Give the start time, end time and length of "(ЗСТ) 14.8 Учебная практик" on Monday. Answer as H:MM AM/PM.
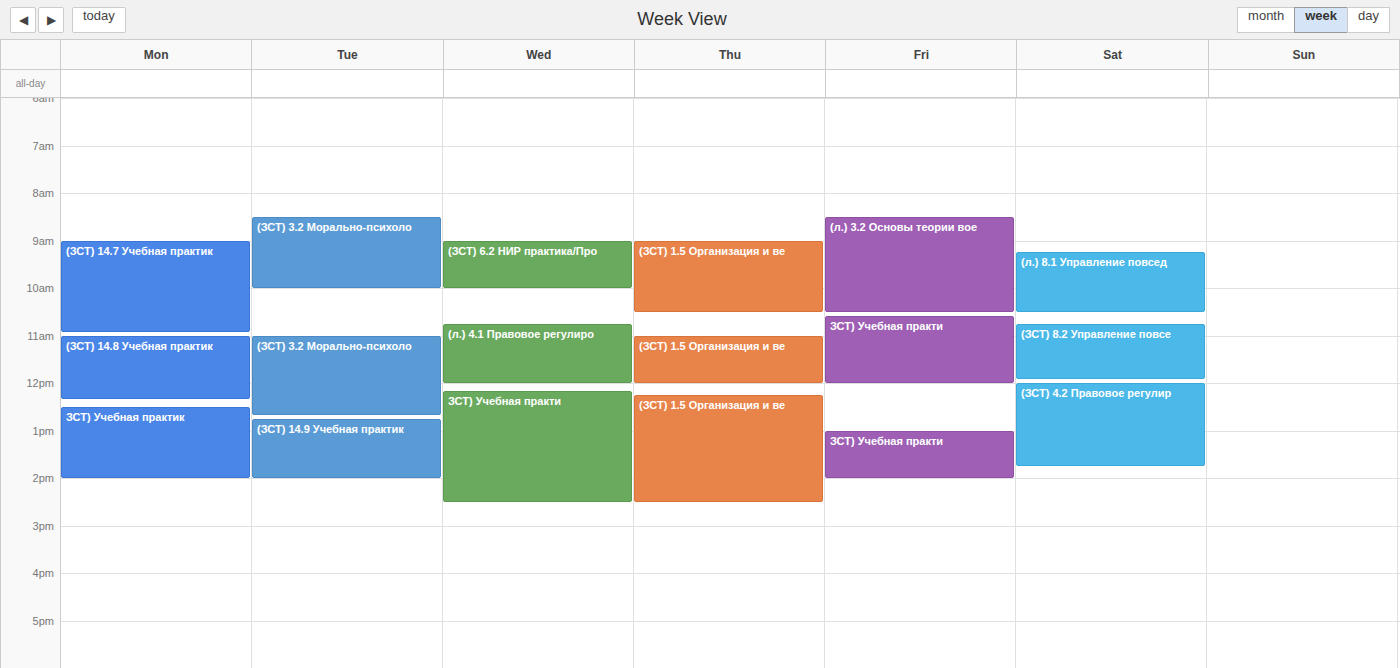
11:00 AM to 12:20 PM, 1 hour 20 minutes